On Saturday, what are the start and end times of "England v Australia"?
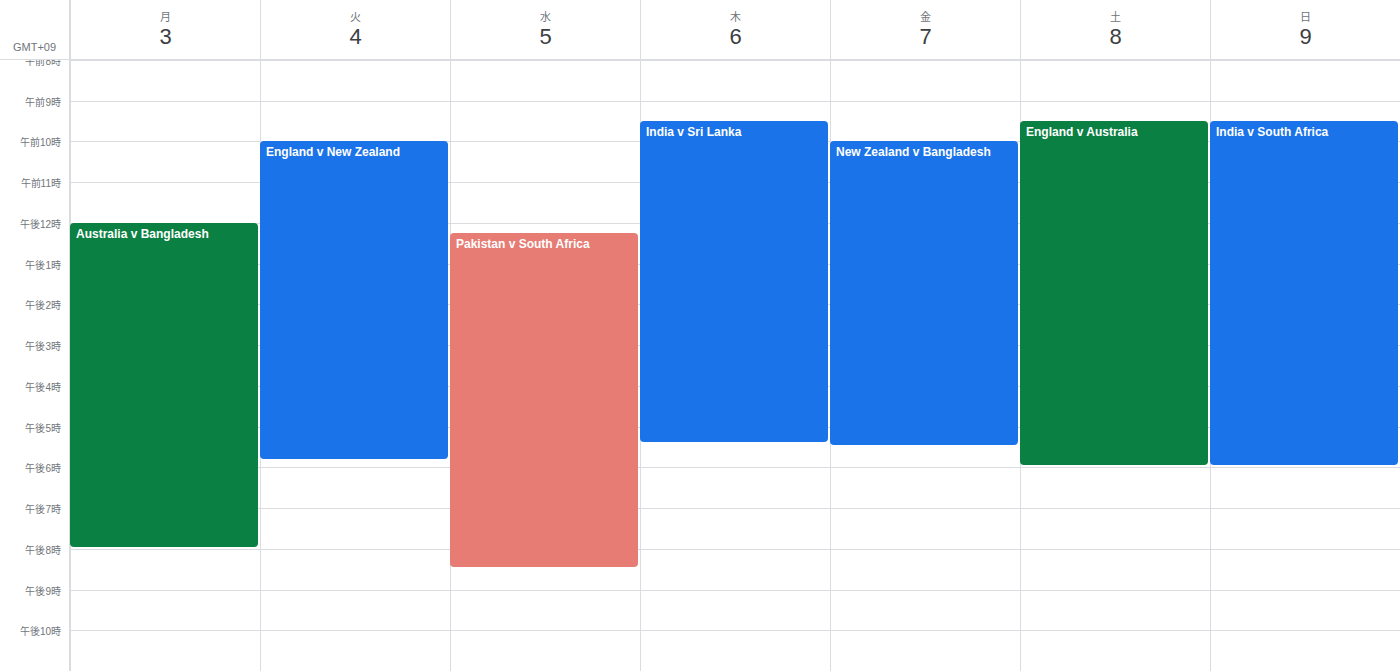
9:30 AM to 6:00 PM